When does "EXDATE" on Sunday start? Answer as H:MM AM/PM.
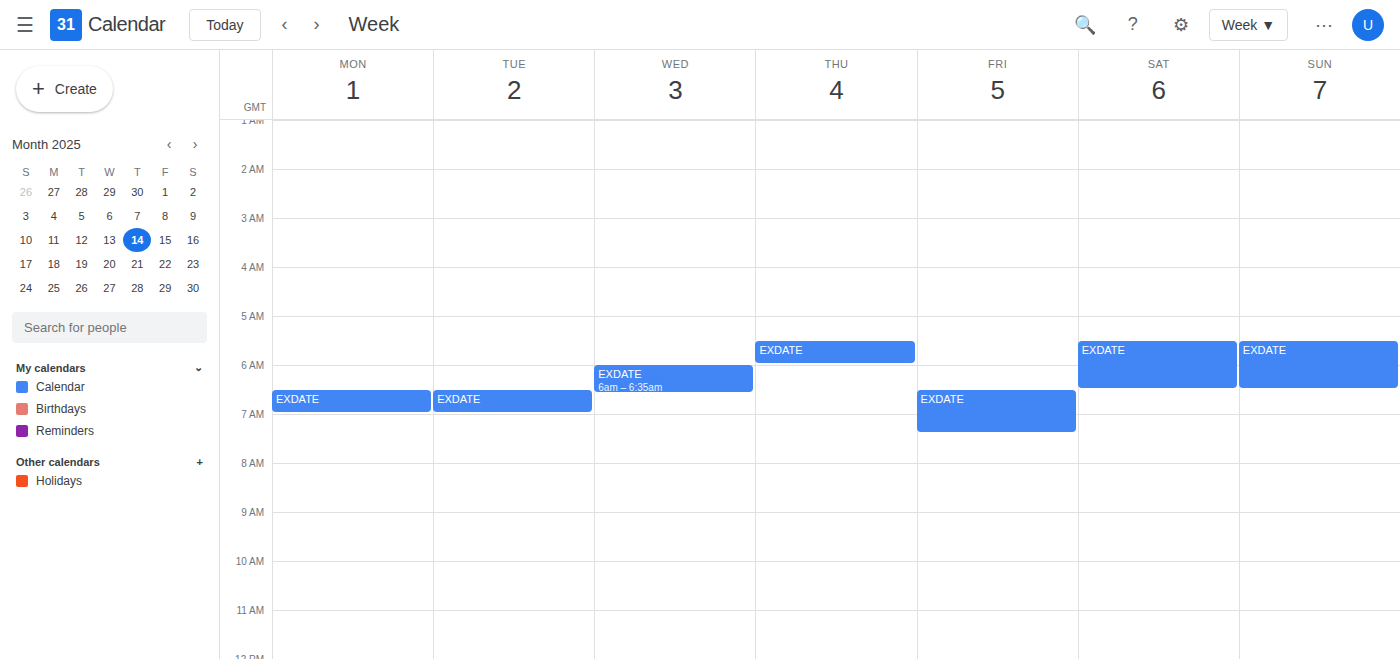
5:30 AM